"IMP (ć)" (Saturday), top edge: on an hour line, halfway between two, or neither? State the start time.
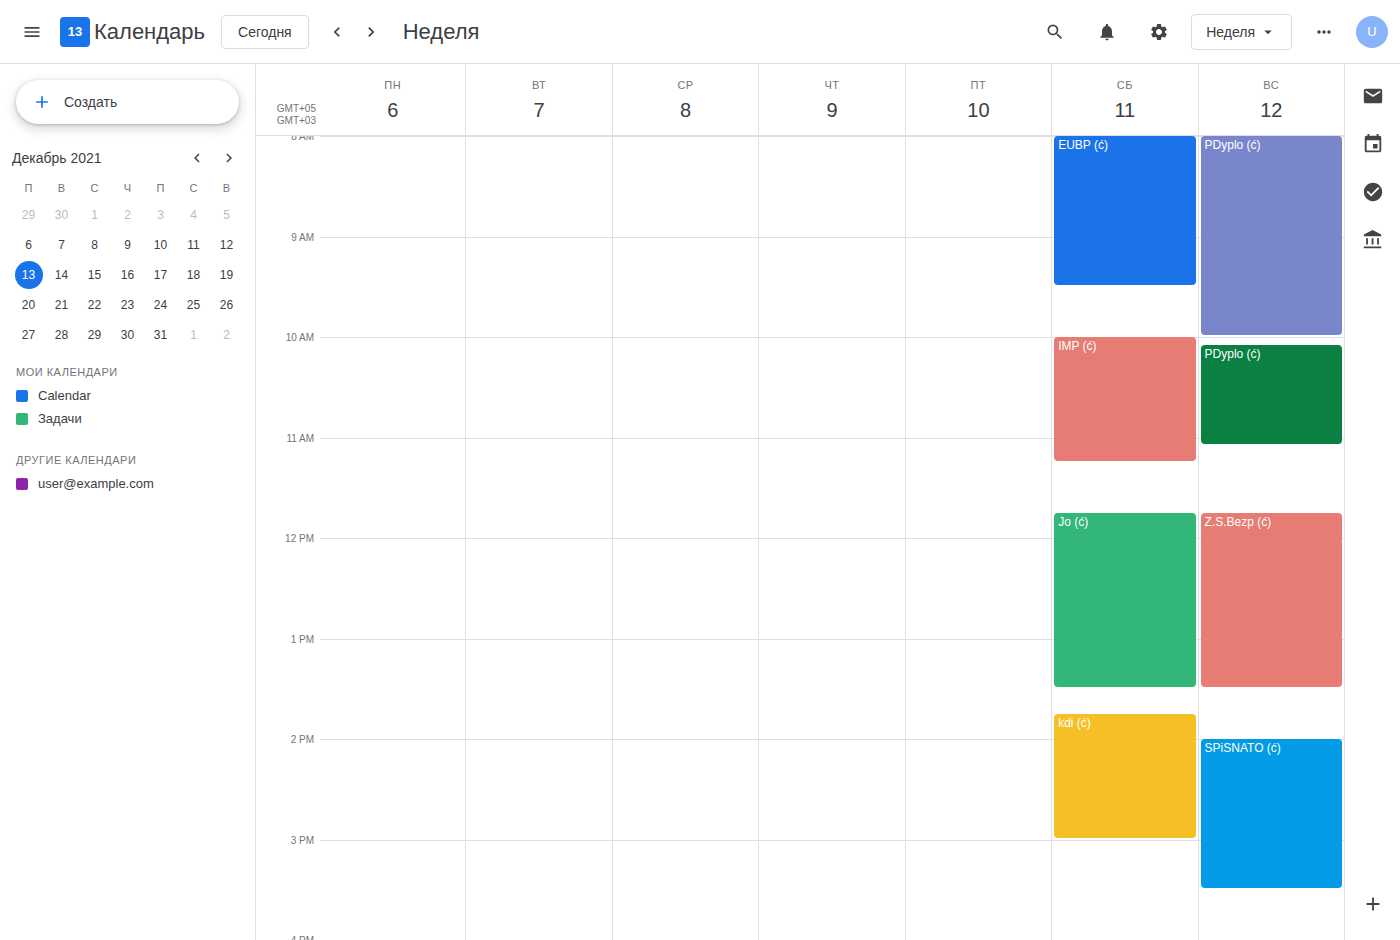
10:00 AM -- exactly on the 10 AM line.